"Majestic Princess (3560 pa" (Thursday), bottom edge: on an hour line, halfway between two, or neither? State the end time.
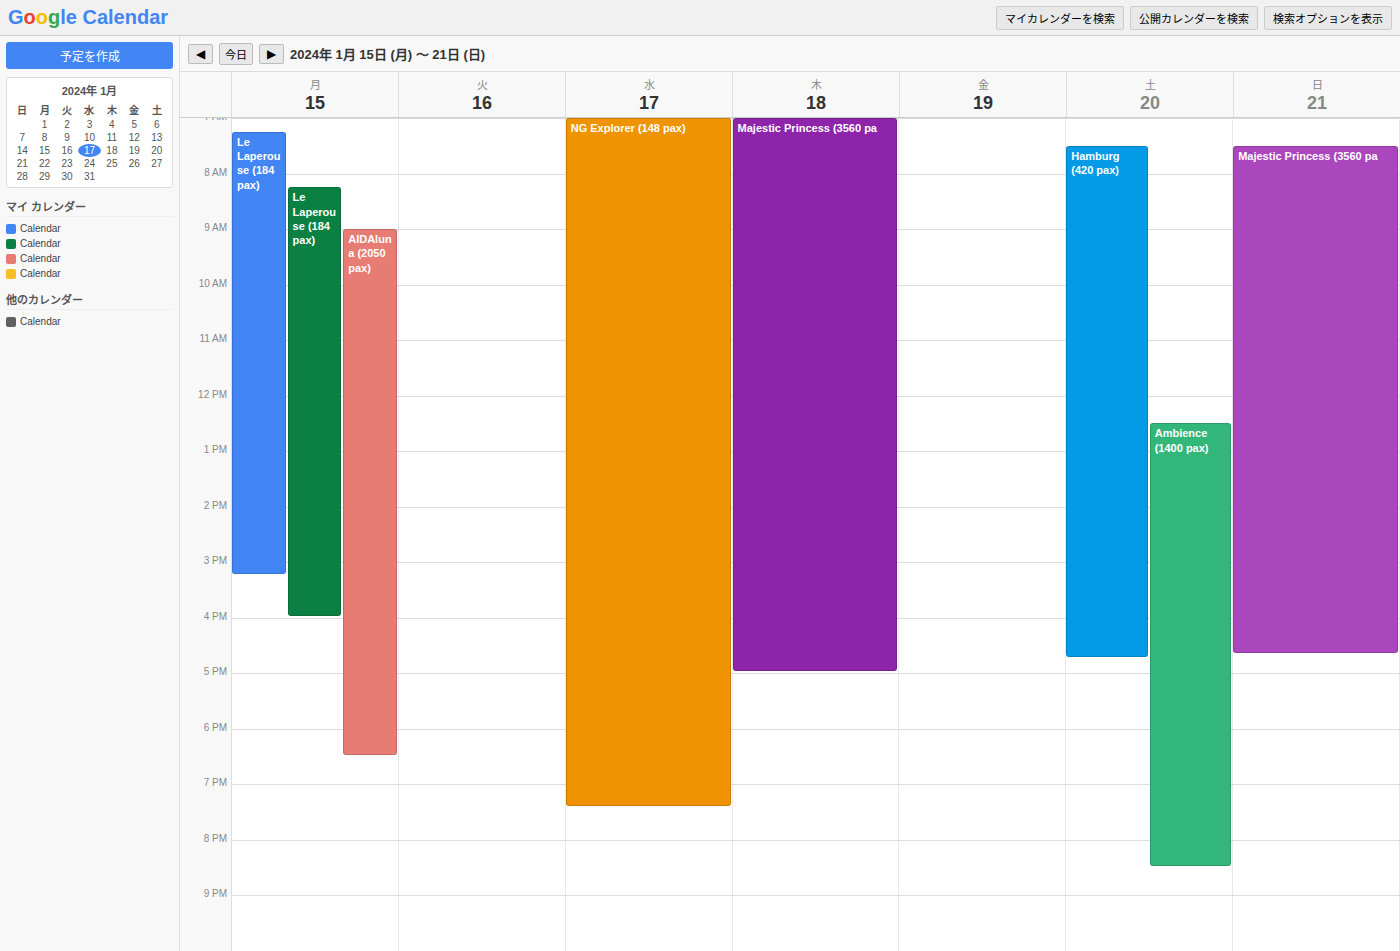
5:00 PM -- exactly on the 5 PM line.